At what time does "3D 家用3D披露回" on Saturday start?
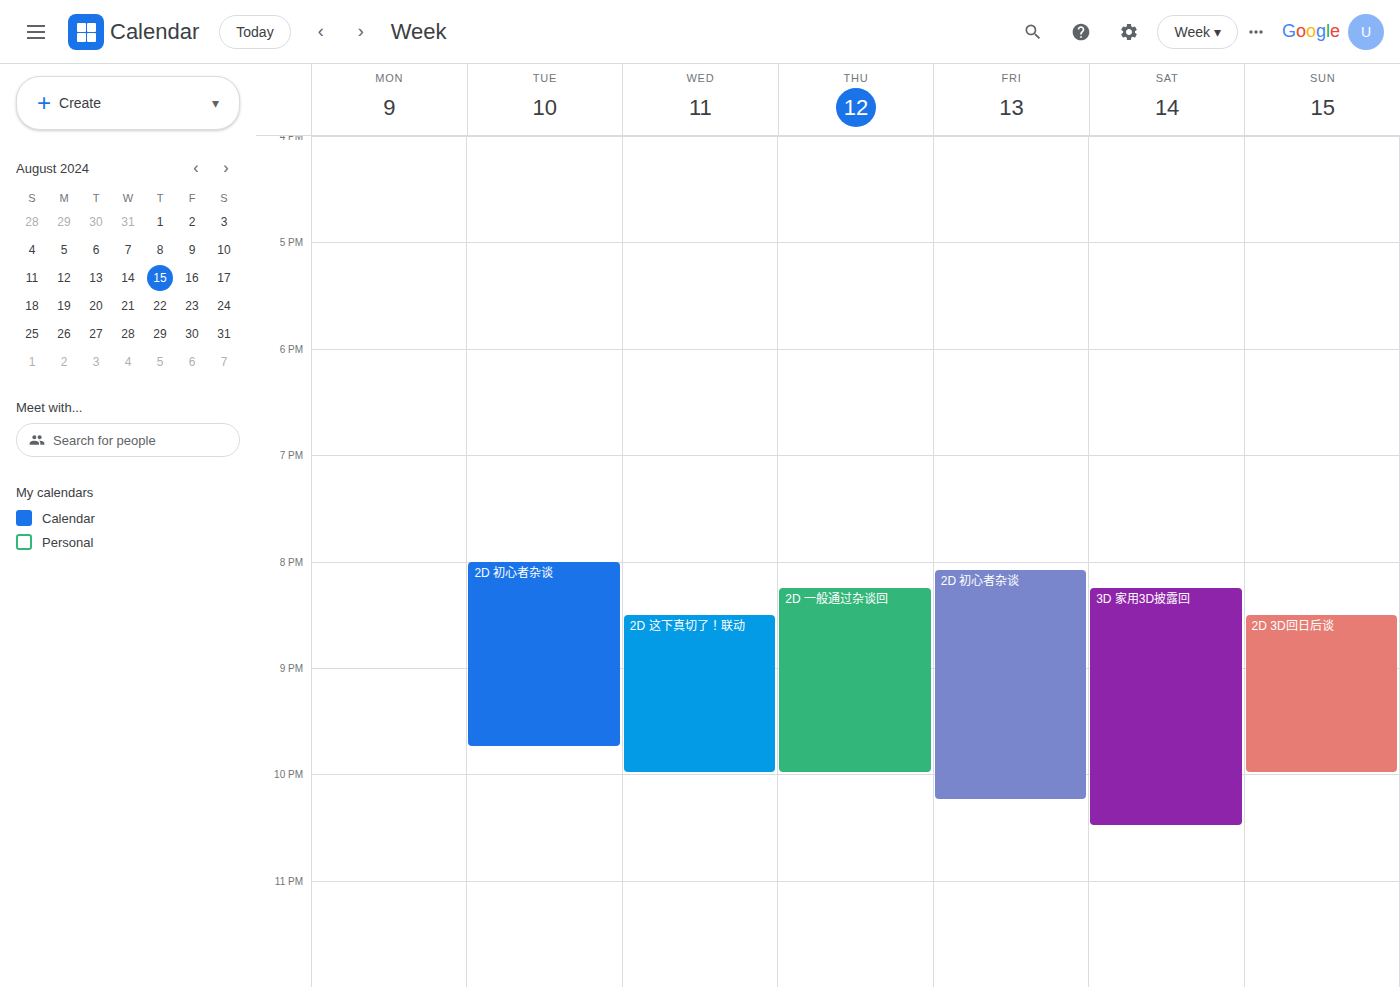
8:15 PM